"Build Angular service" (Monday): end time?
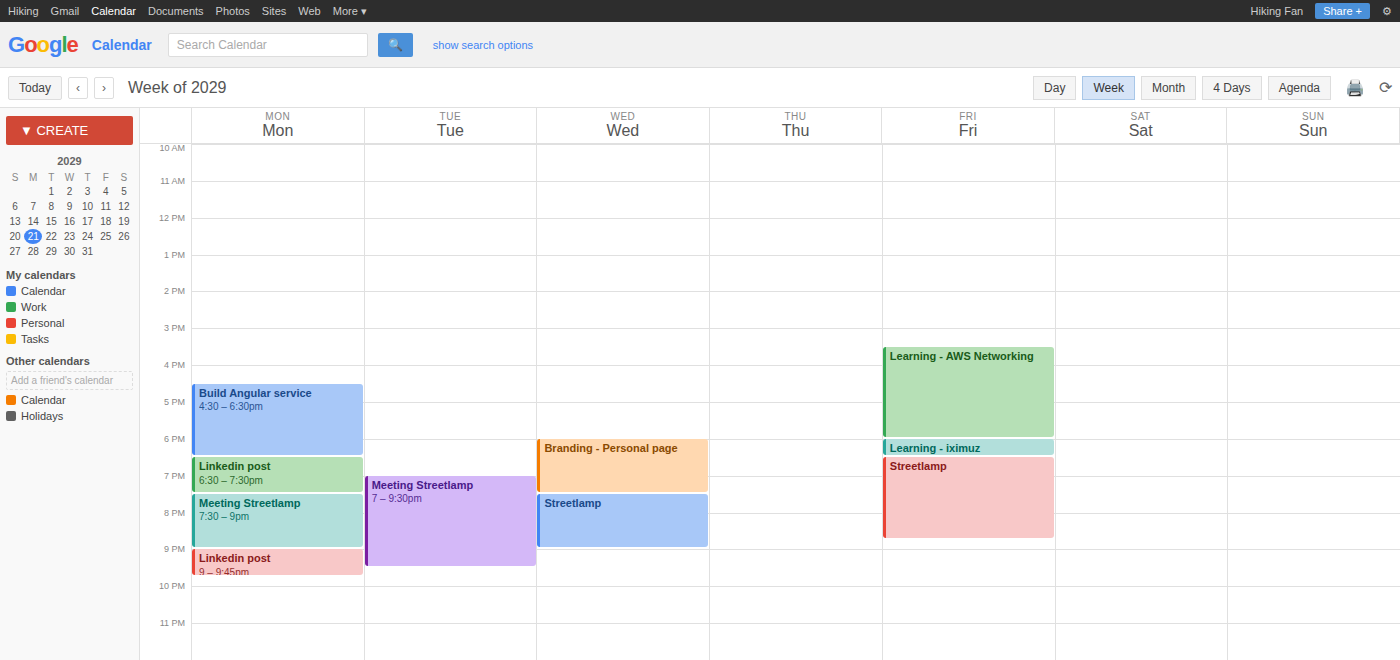
18:30